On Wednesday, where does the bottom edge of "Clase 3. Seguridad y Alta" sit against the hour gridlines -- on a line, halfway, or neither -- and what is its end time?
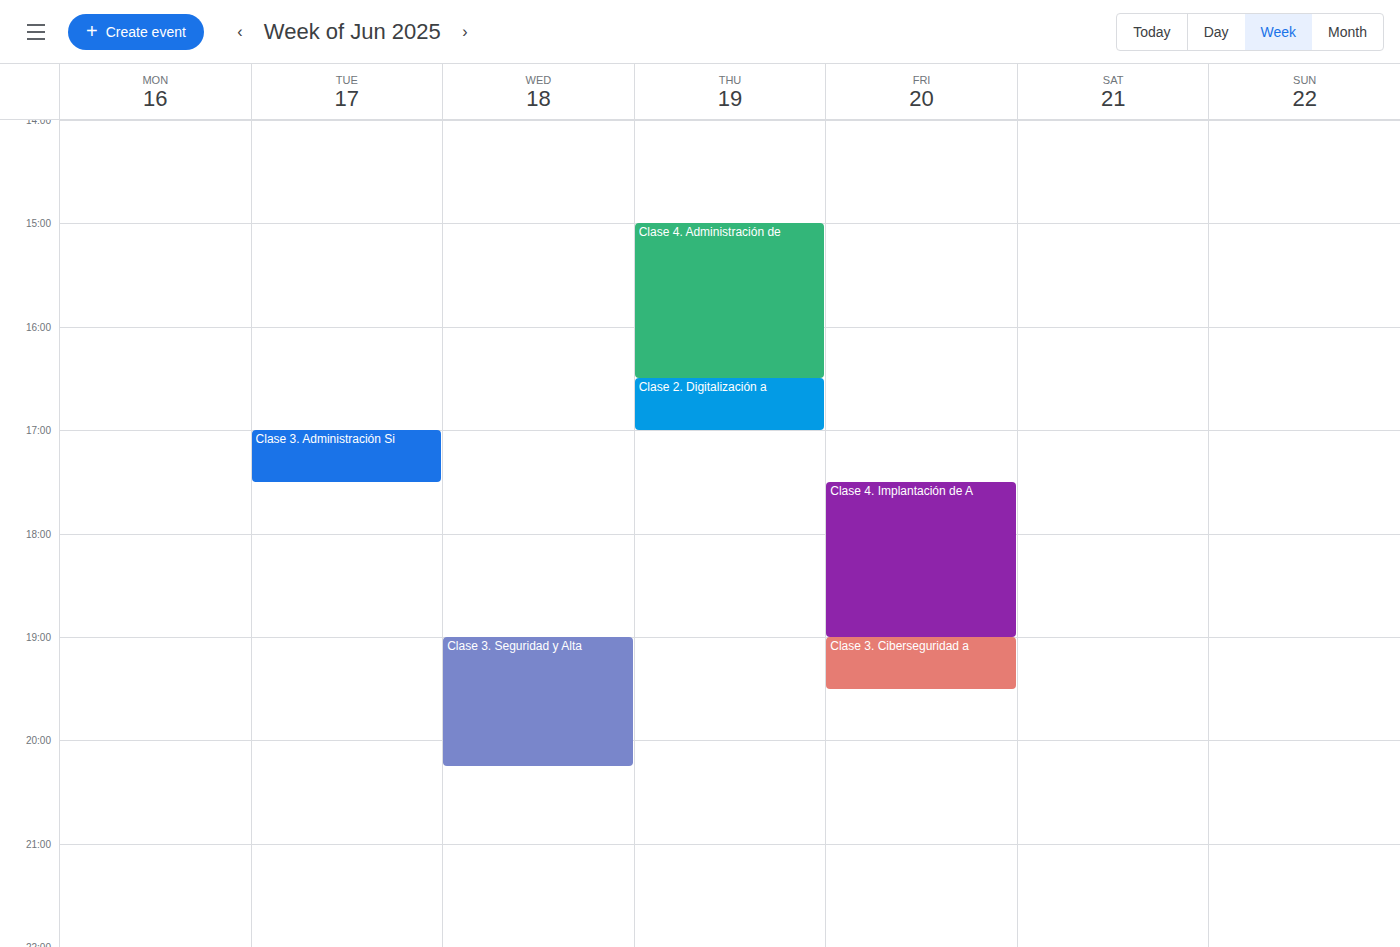
20:15 -- neither: a quarter of the way from the 20:00 line to the 21:00 line.